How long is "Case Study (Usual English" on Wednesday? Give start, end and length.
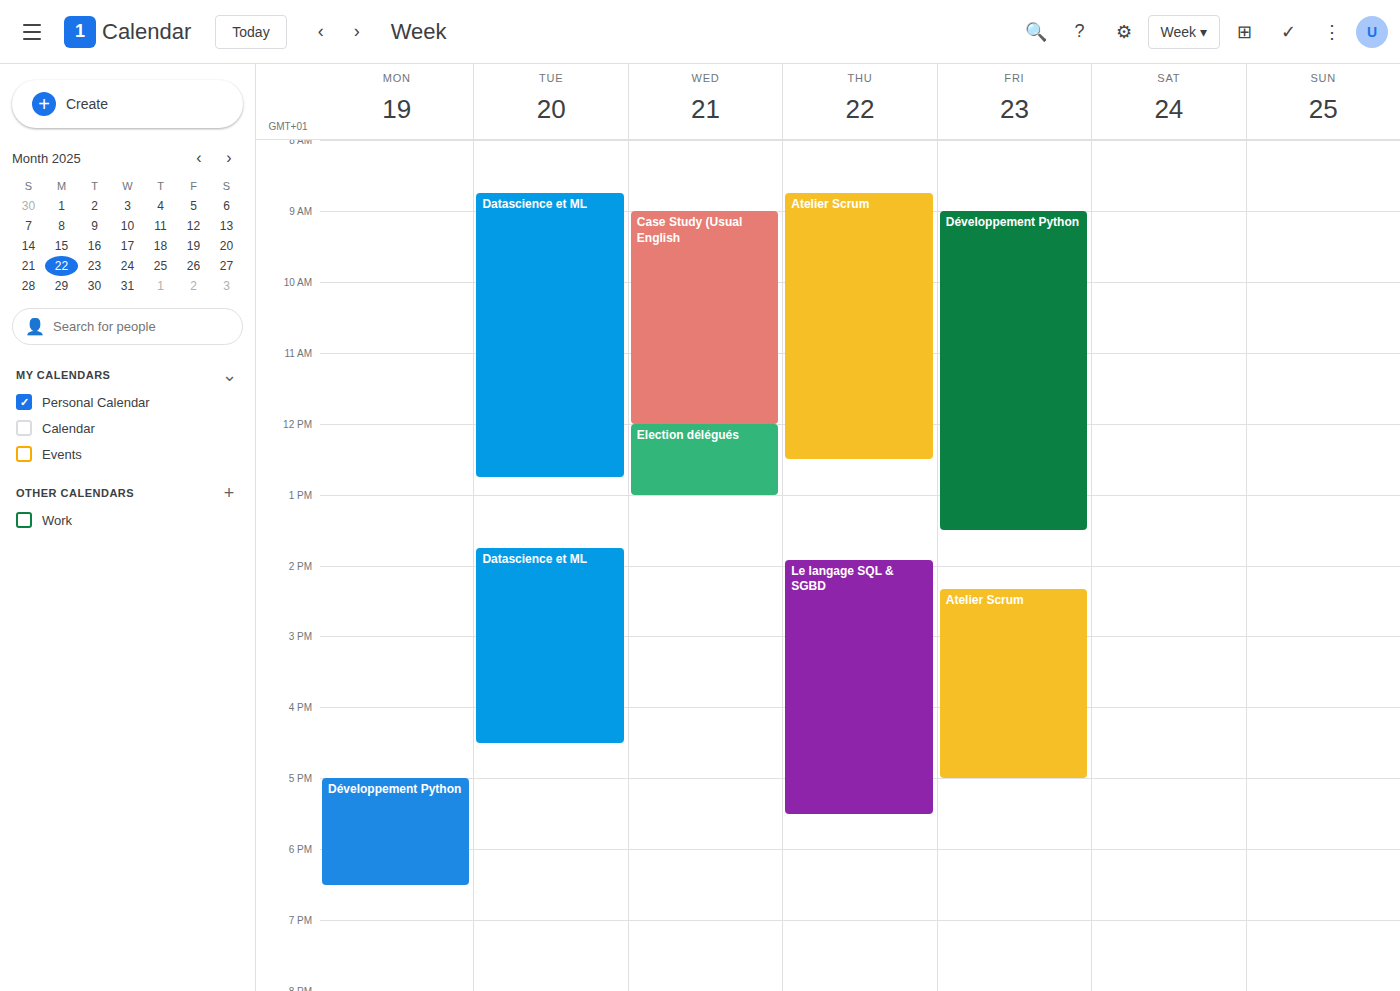
9:00 AM to 12:00 PM, 3 hours